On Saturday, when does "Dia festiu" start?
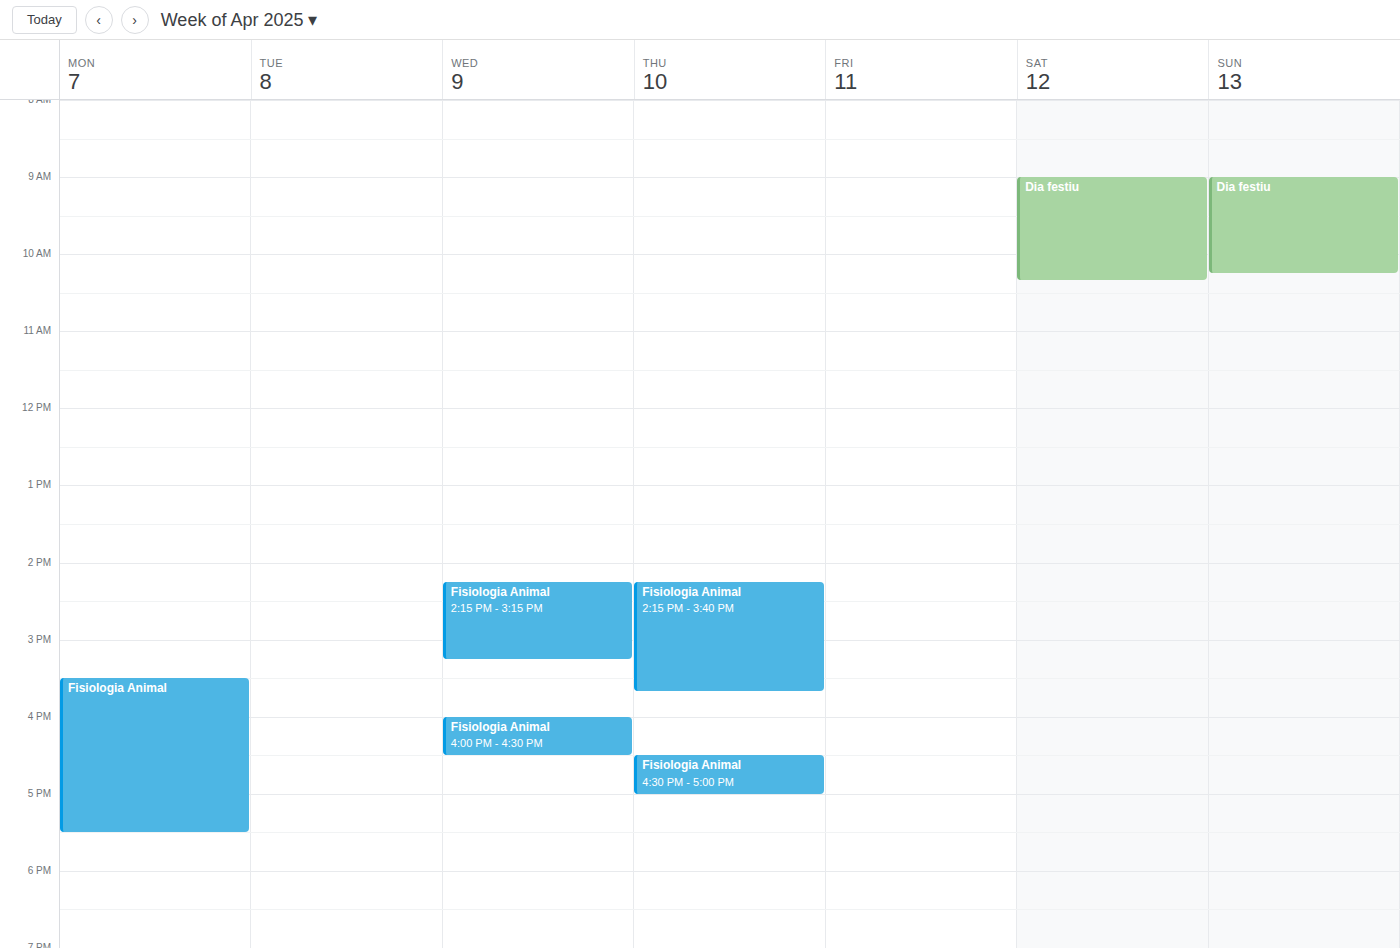
9:00 AM